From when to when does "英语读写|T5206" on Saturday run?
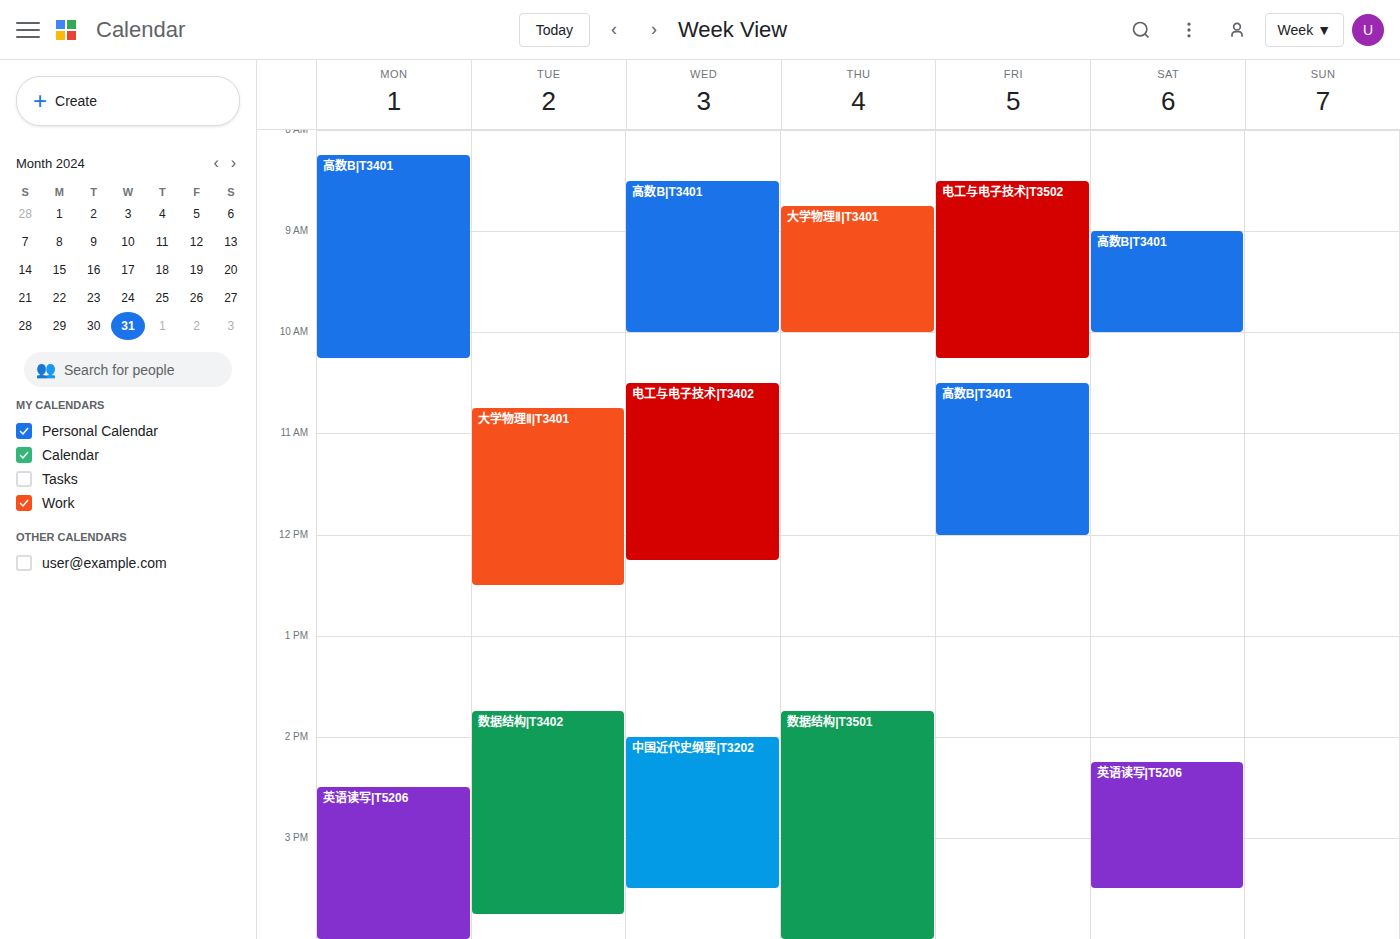
2:15 PM to 3:30 PM